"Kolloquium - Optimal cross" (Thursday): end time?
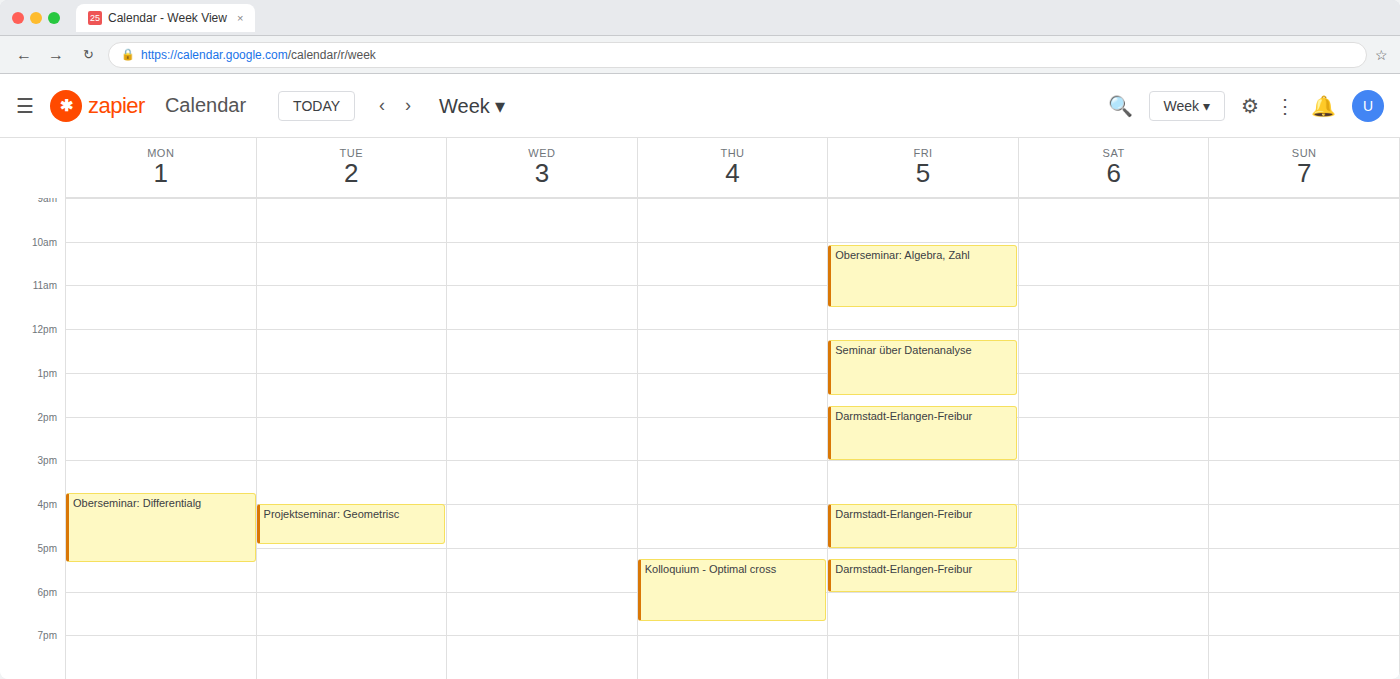
18:40